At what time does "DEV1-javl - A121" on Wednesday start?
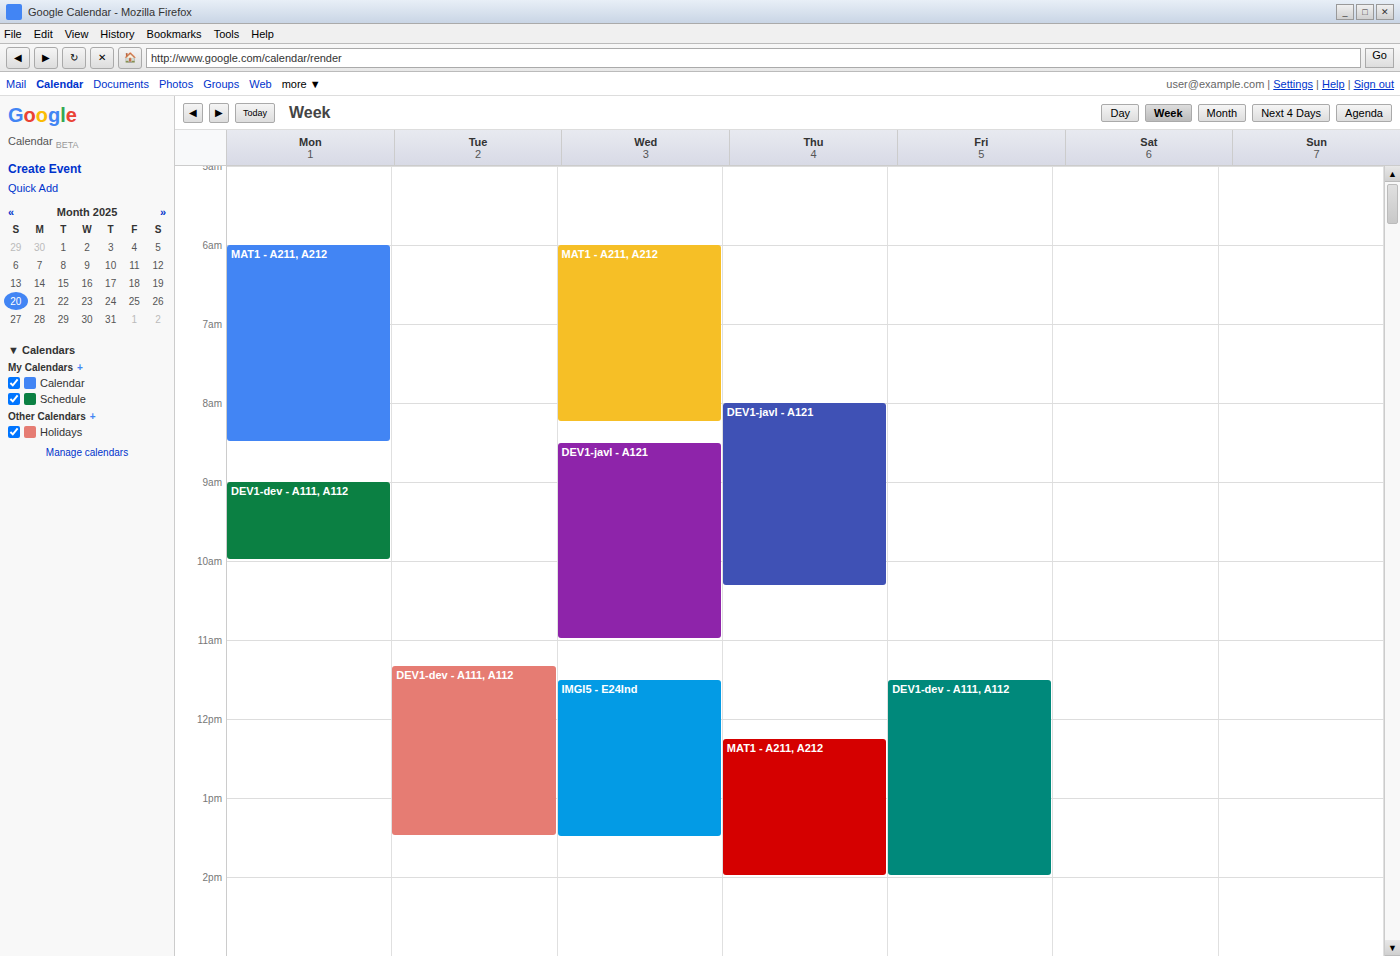
8:30 AM